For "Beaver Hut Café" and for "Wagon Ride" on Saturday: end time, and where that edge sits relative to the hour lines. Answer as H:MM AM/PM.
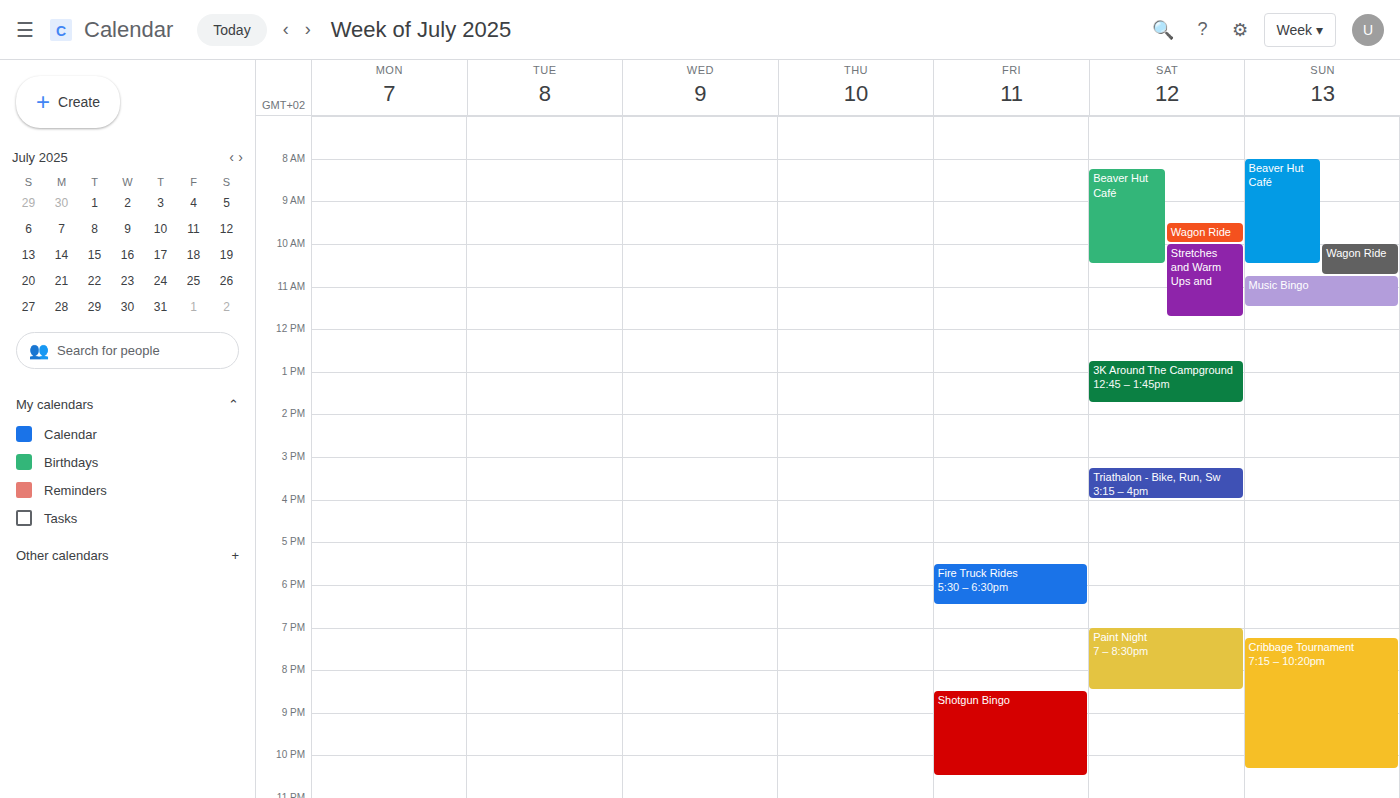
"Beaver Hut Café": 10:30 AM, halfway between the 10 AM and 11 AM lines. "Wagon Ride": 10:00 AM, exactly on the 10 AM line.